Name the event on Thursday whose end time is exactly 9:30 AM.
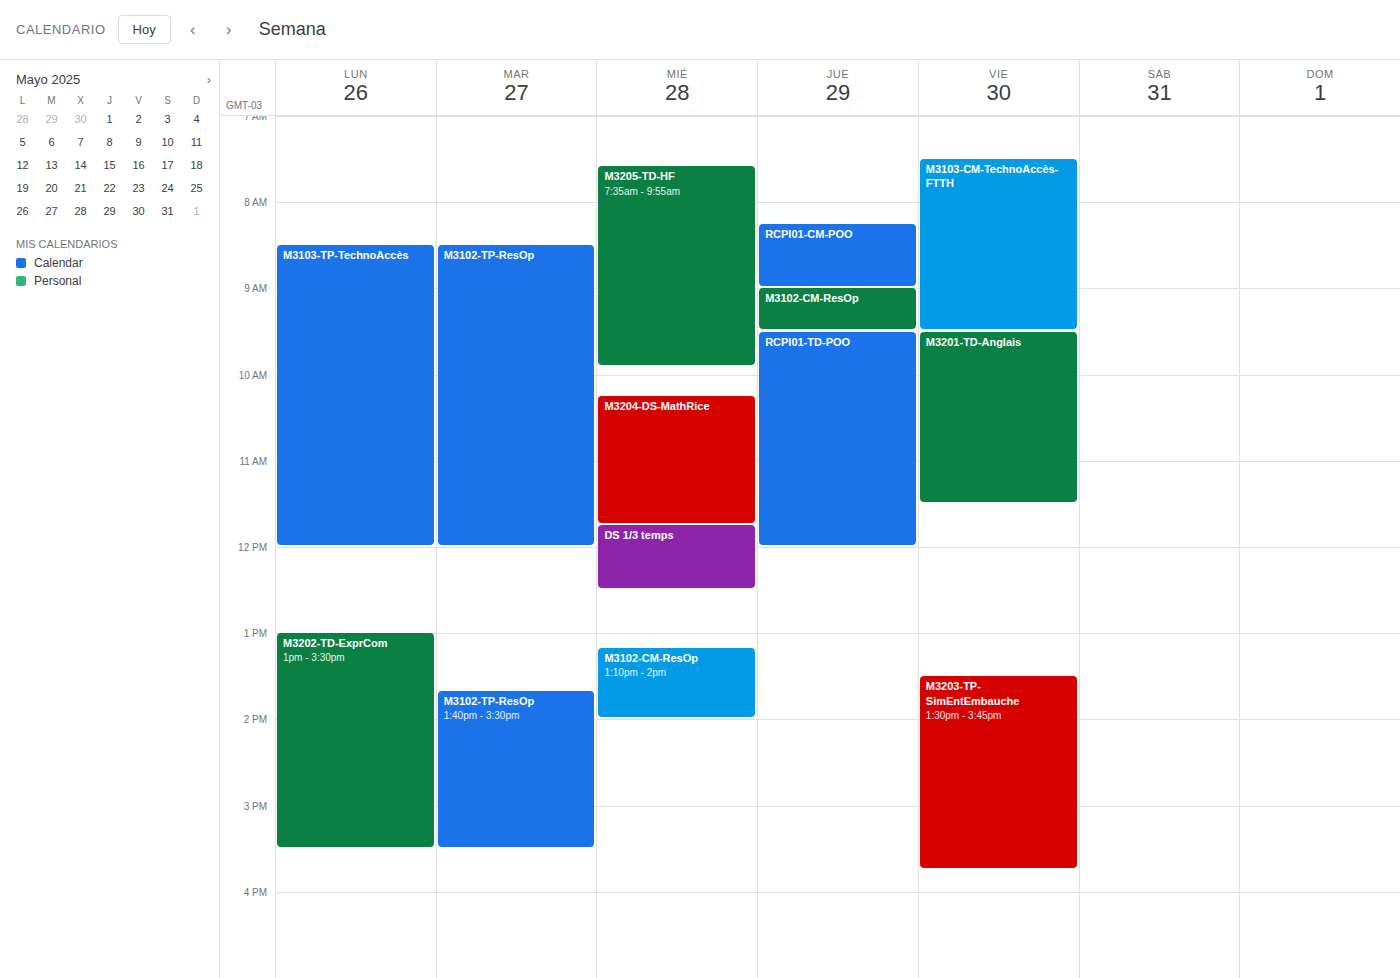
"M3102-CM-ResOp"